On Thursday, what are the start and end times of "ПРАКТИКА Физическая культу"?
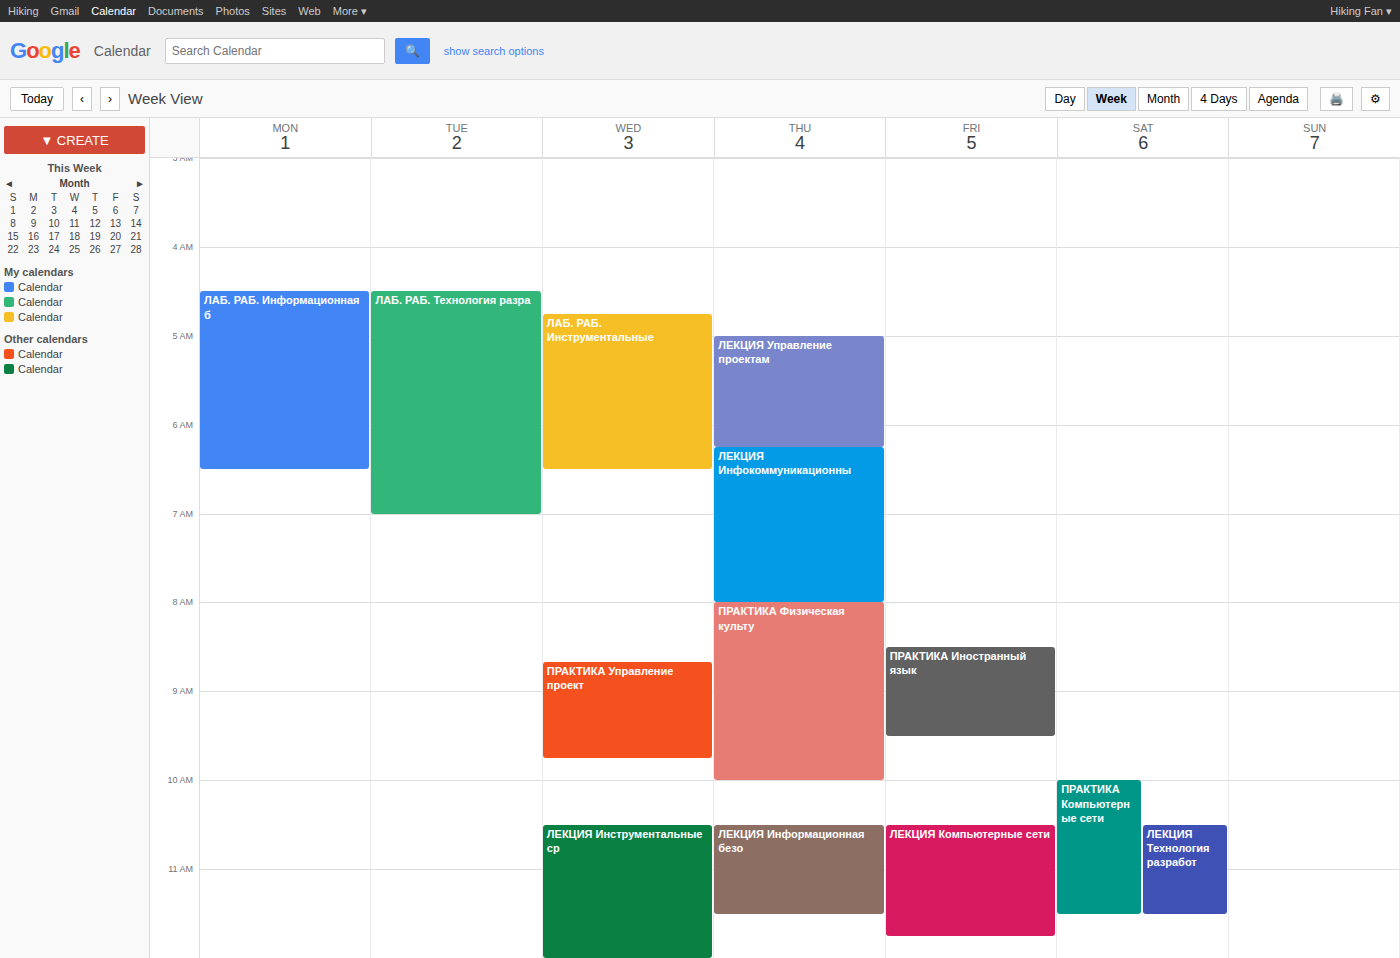
8:00 AM to 10:00 AM